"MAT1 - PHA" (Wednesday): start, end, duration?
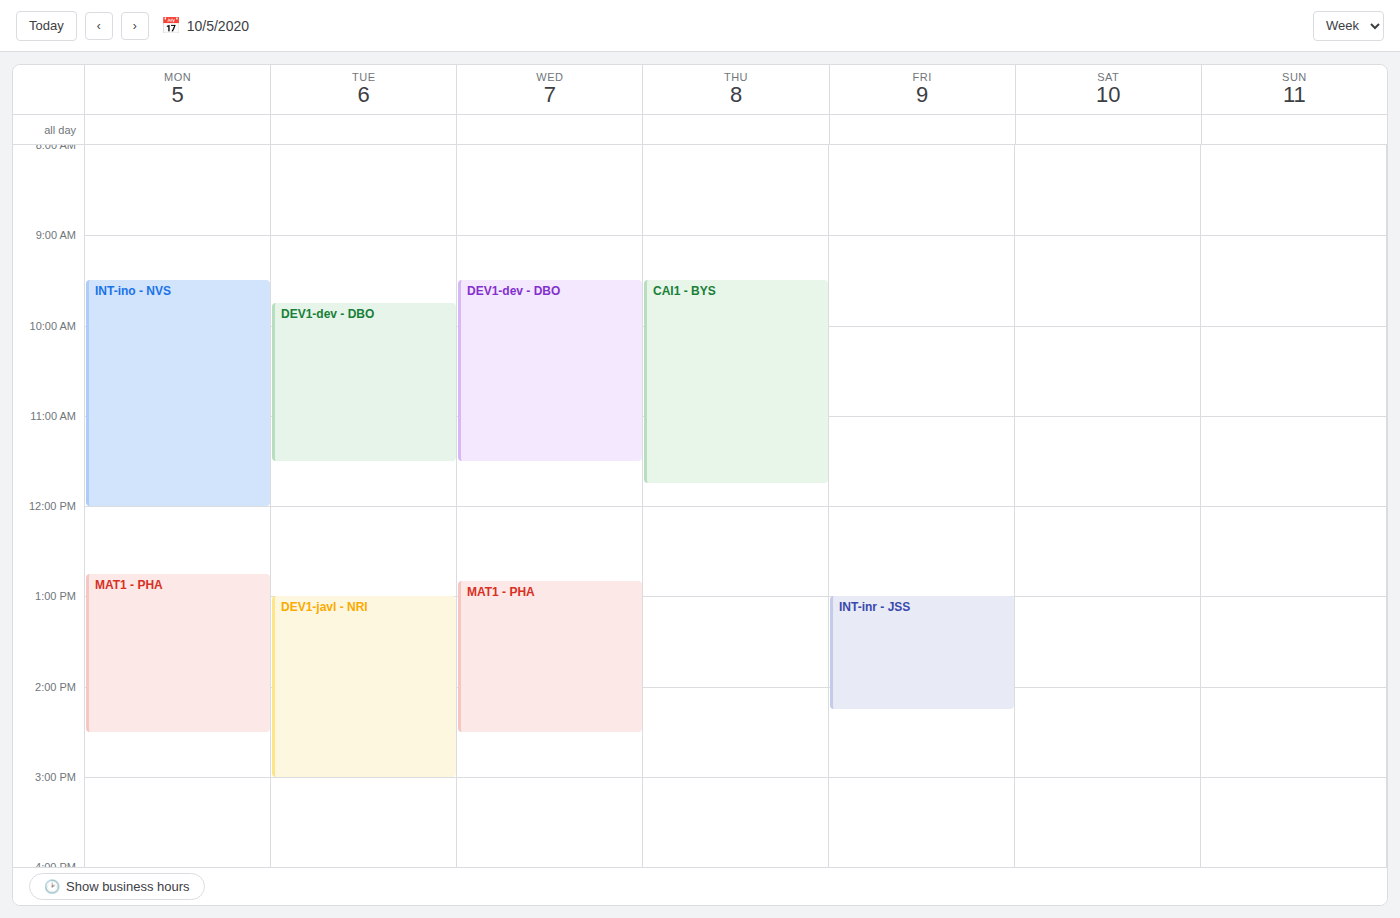
12:50 PM to 2:30 PM, 1 hour 40 minutes